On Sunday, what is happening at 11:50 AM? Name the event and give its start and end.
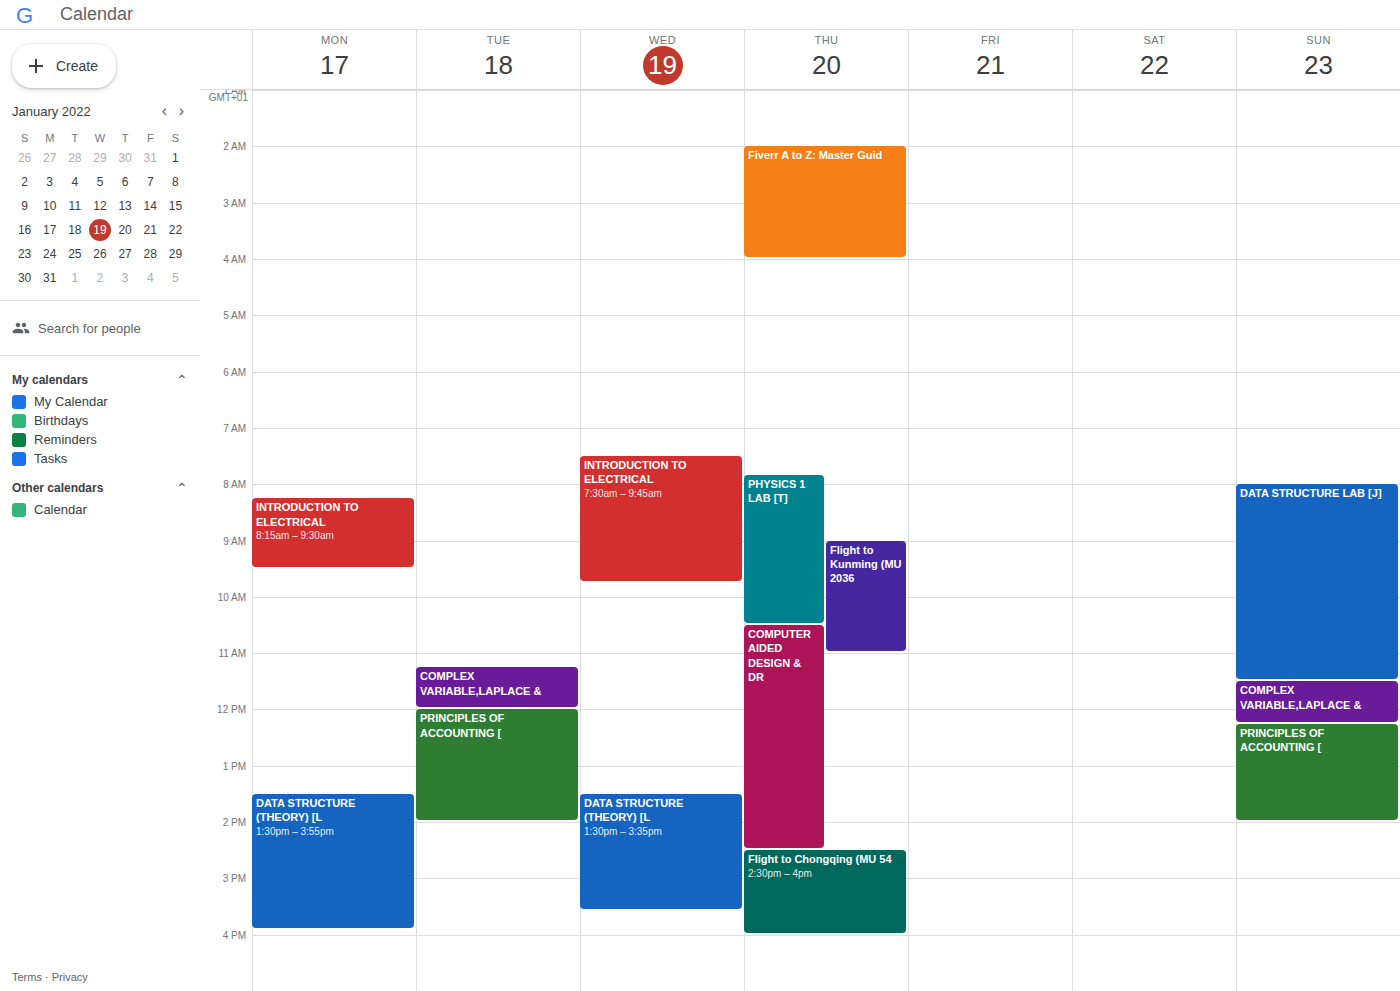
"COMPLEX VARIABLE,LAPLACE &", 11:30 AM to 12:15 PM